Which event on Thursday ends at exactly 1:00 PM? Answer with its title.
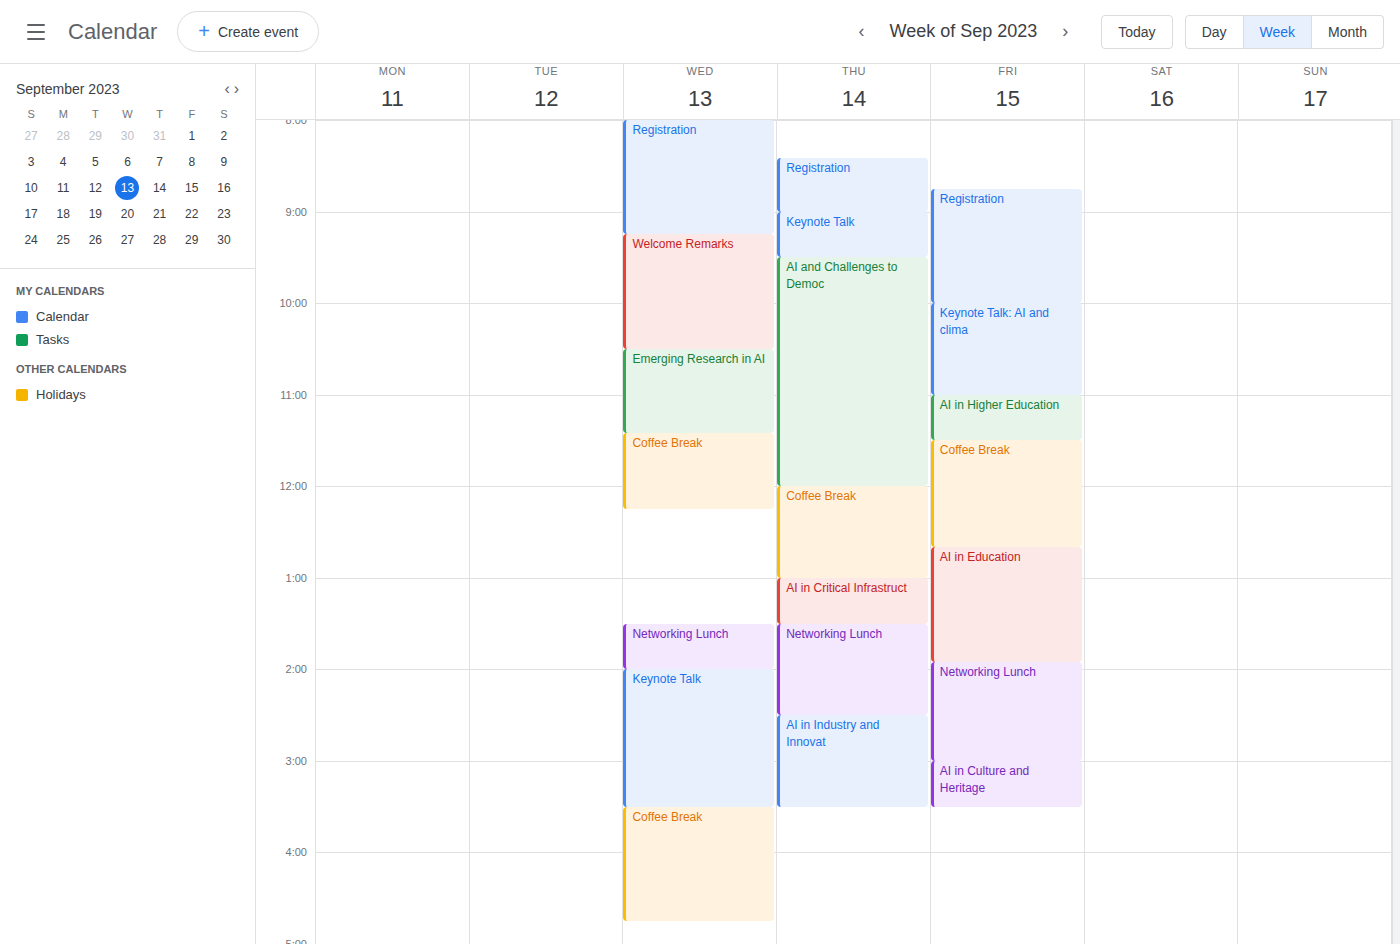
"Coffee Break"